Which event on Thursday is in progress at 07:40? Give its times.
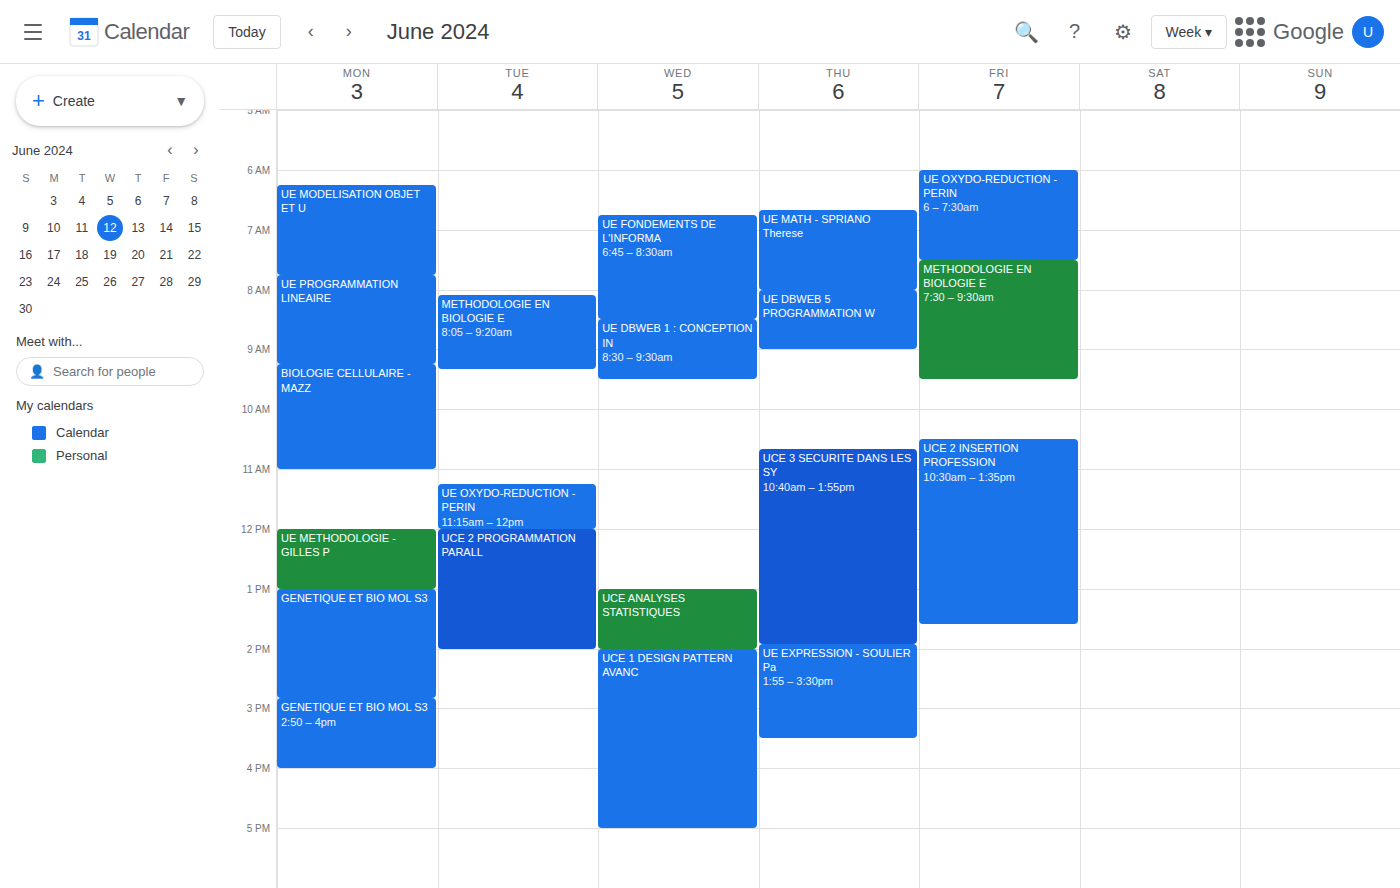
"UE MATH - SPRIANO Therese", 06:40 to 08:00